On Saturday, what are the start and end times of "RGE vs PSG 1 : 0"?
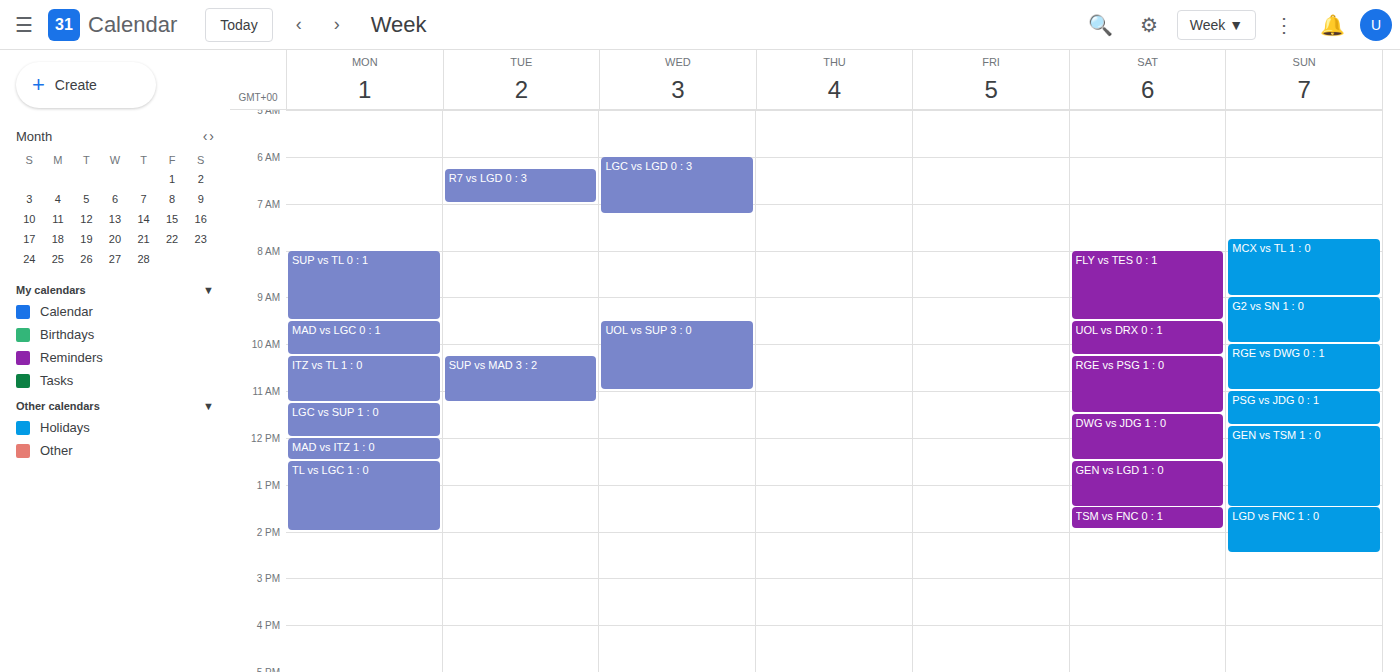
10:15 AM to 11:30 AM